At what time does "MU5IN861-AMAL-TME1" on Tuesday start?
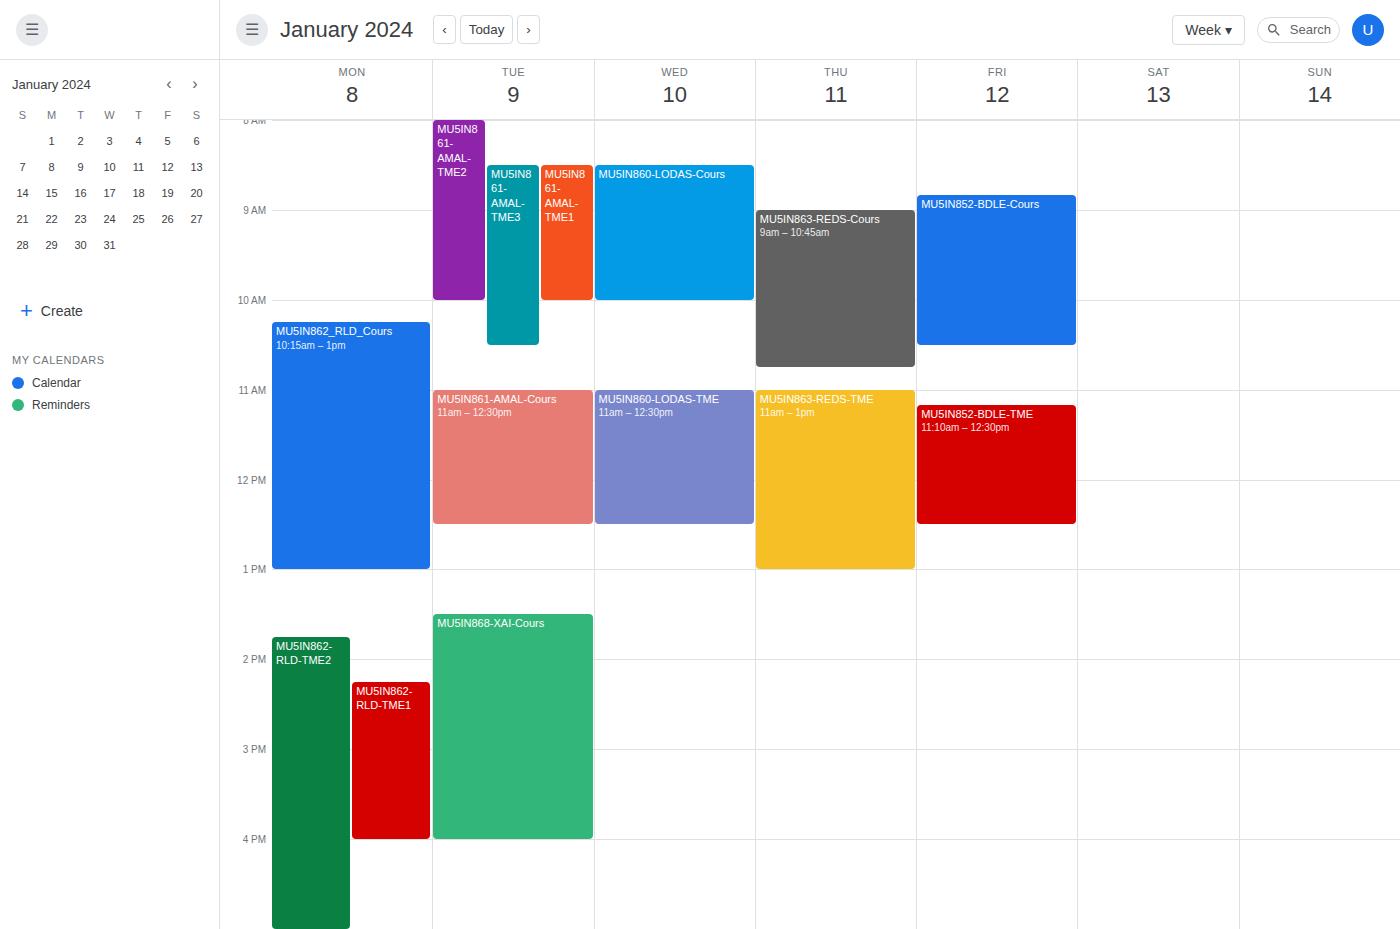
8:30 AM